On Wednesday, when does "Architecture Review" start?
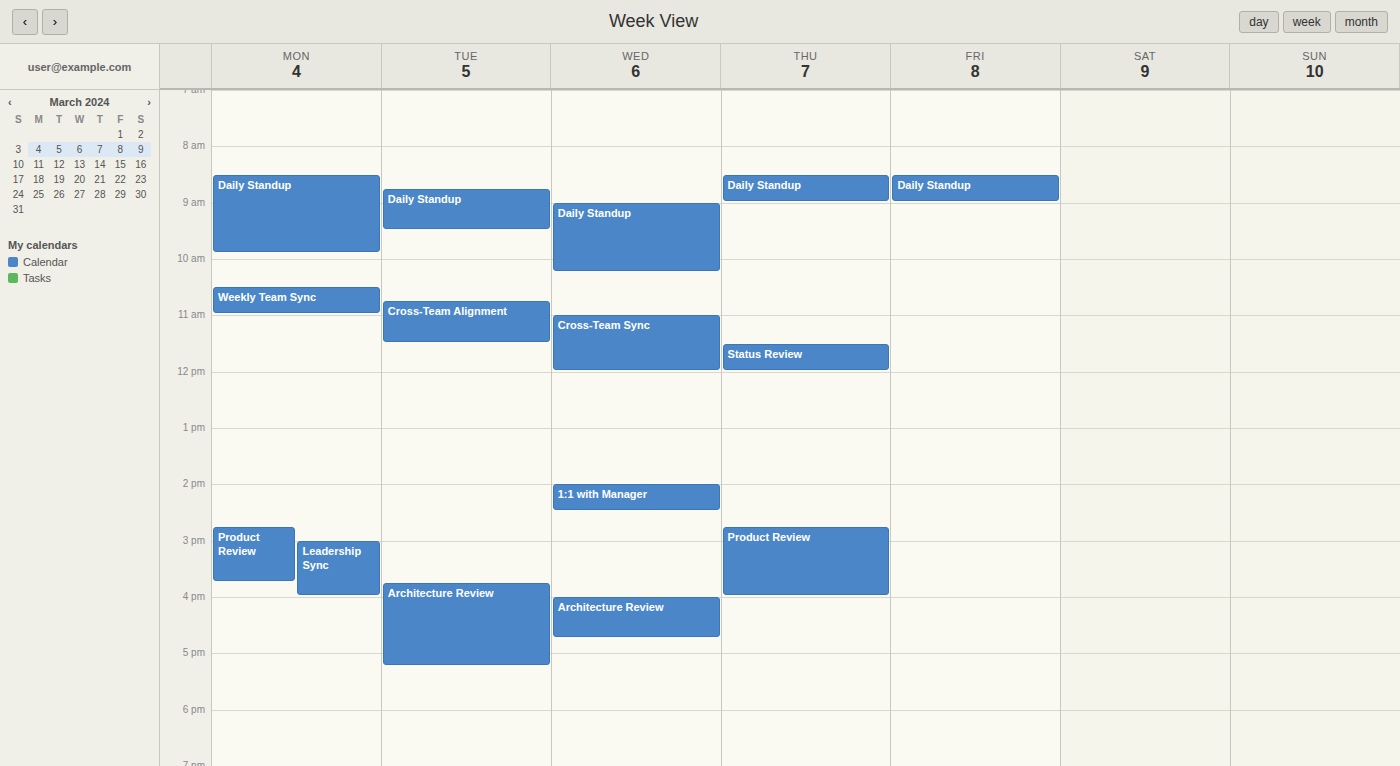
4:00 PM